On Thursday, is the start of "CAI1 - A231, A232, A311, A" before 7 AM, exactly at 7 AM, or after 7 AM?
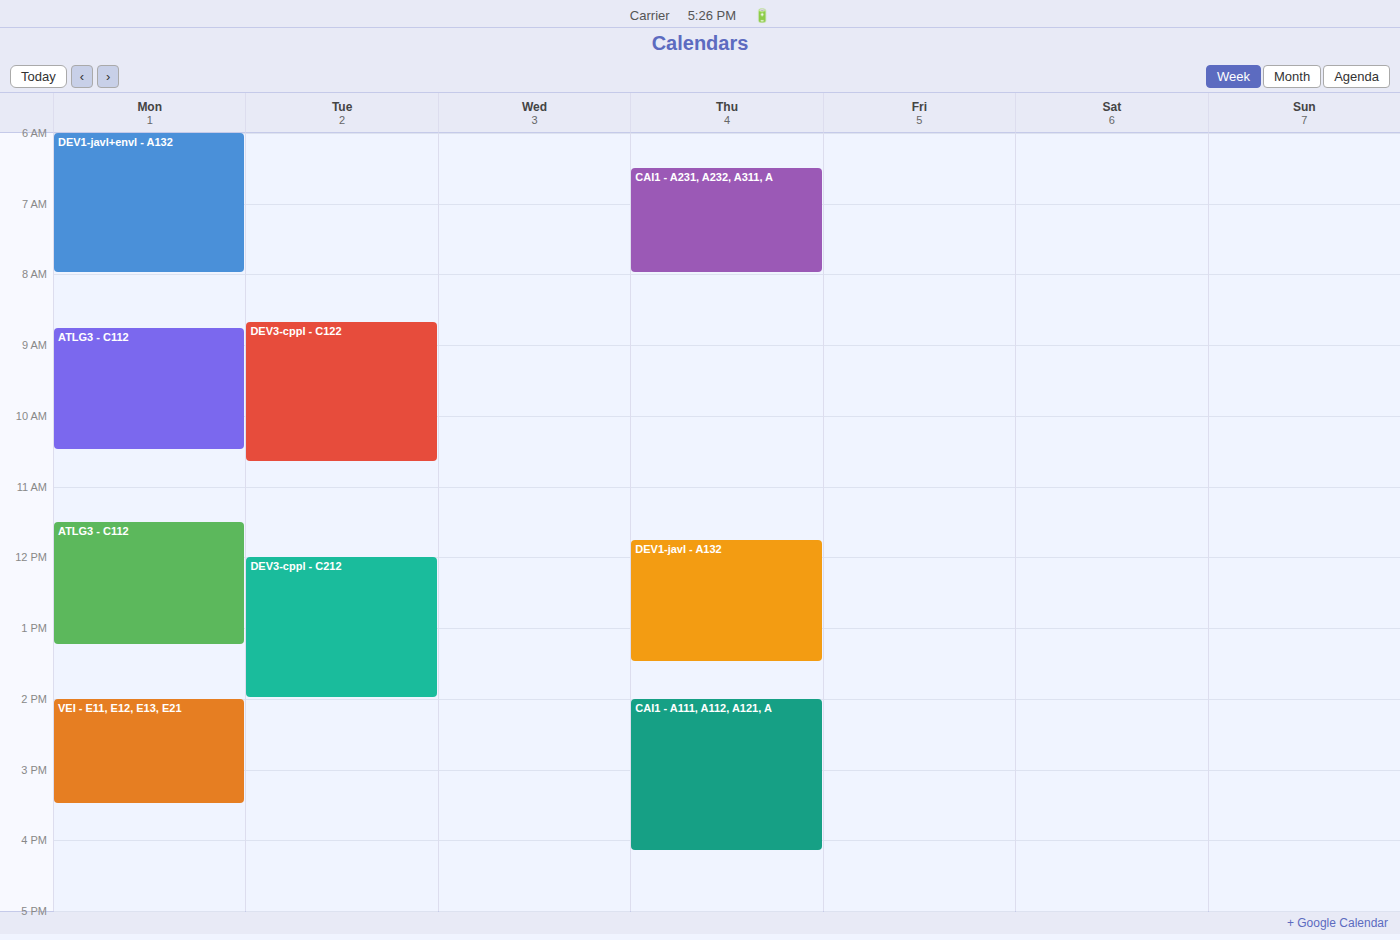
6:30 AM -- before 7 AM, 30 minutes above the 7 AM line.